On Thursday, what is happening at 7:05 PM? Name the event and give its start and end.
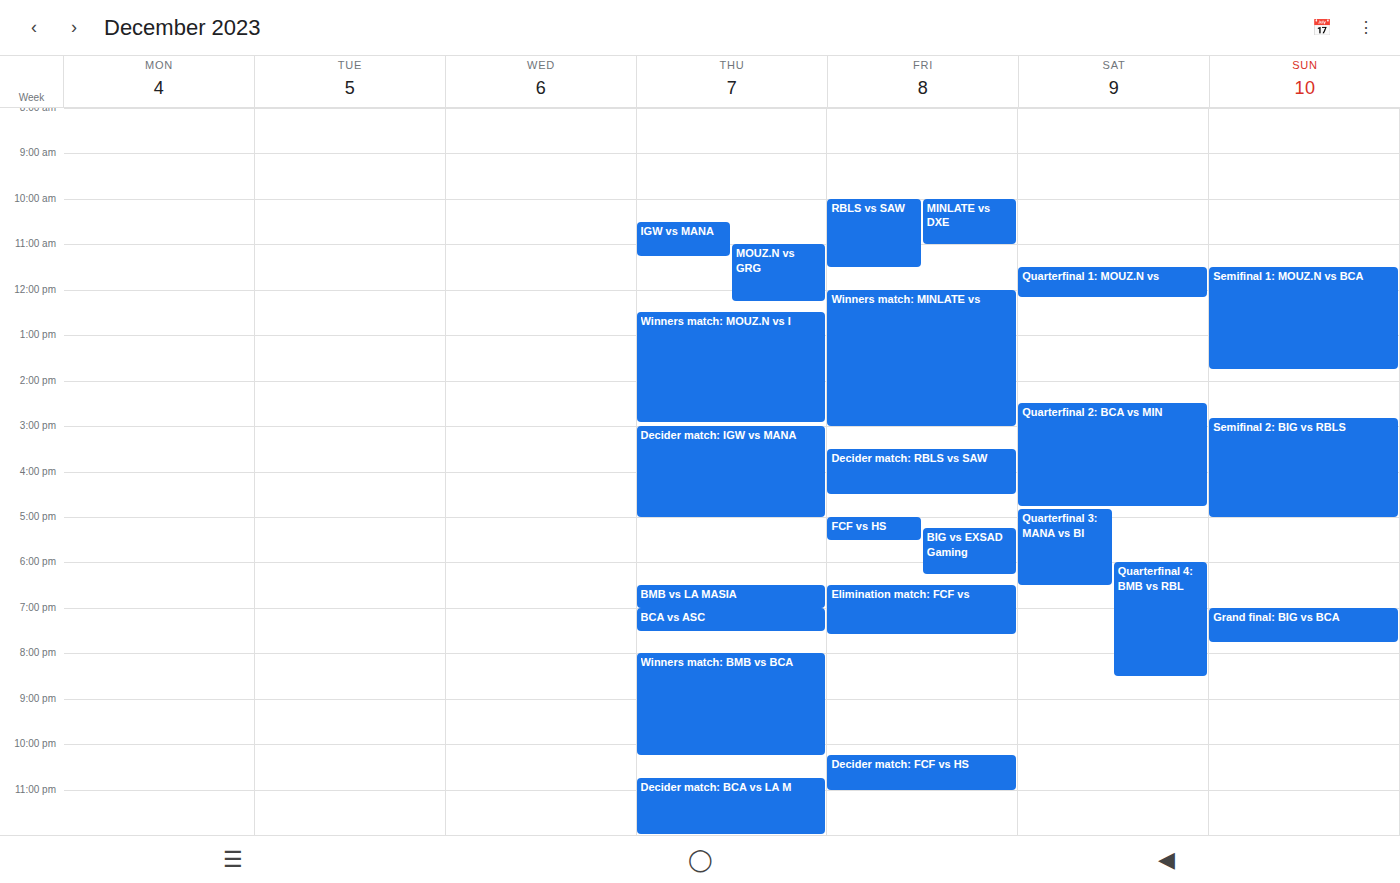
"BCA vs ASC", 7:00 PM to 7:30 PM